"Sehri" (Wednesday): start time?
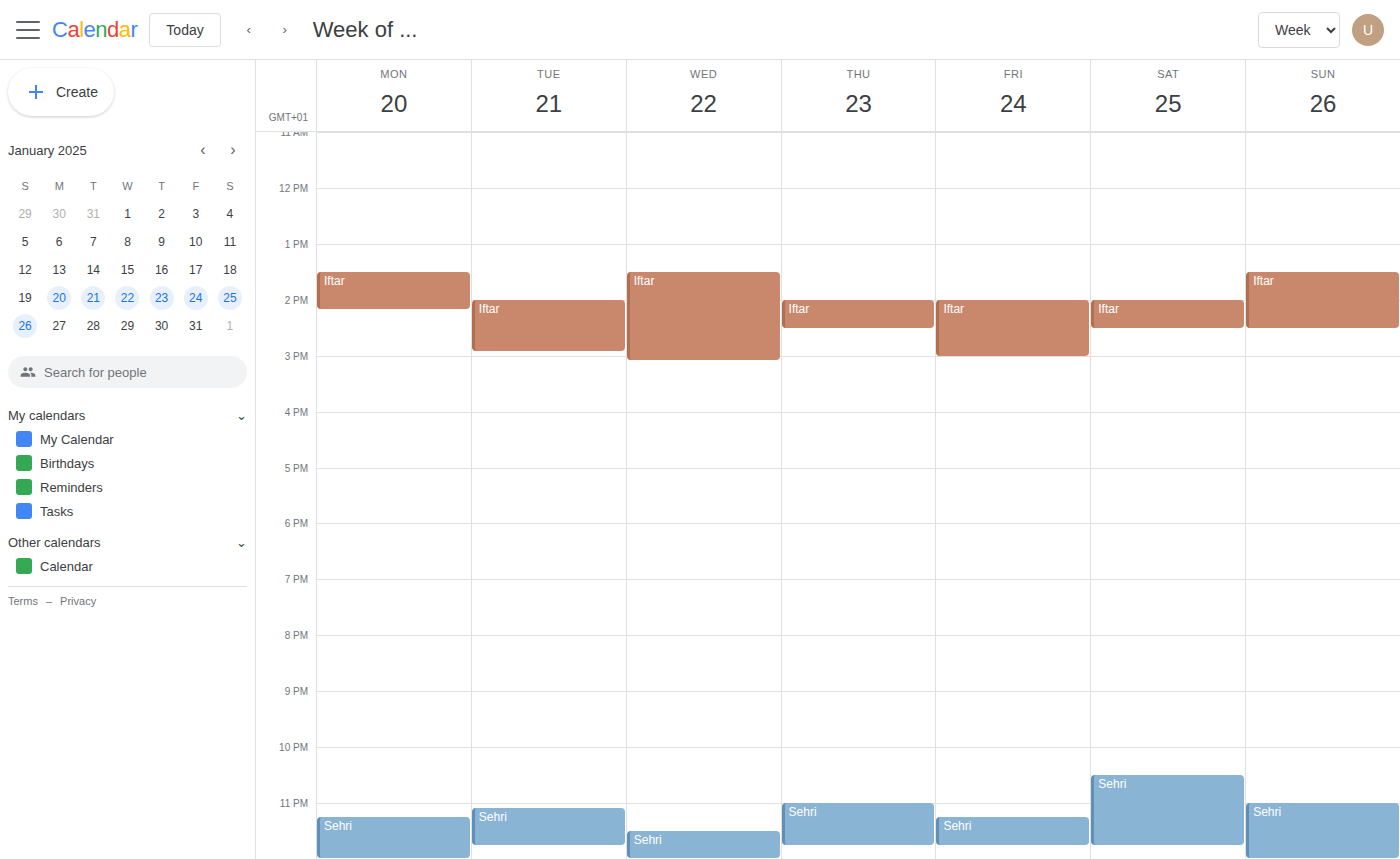
23:30